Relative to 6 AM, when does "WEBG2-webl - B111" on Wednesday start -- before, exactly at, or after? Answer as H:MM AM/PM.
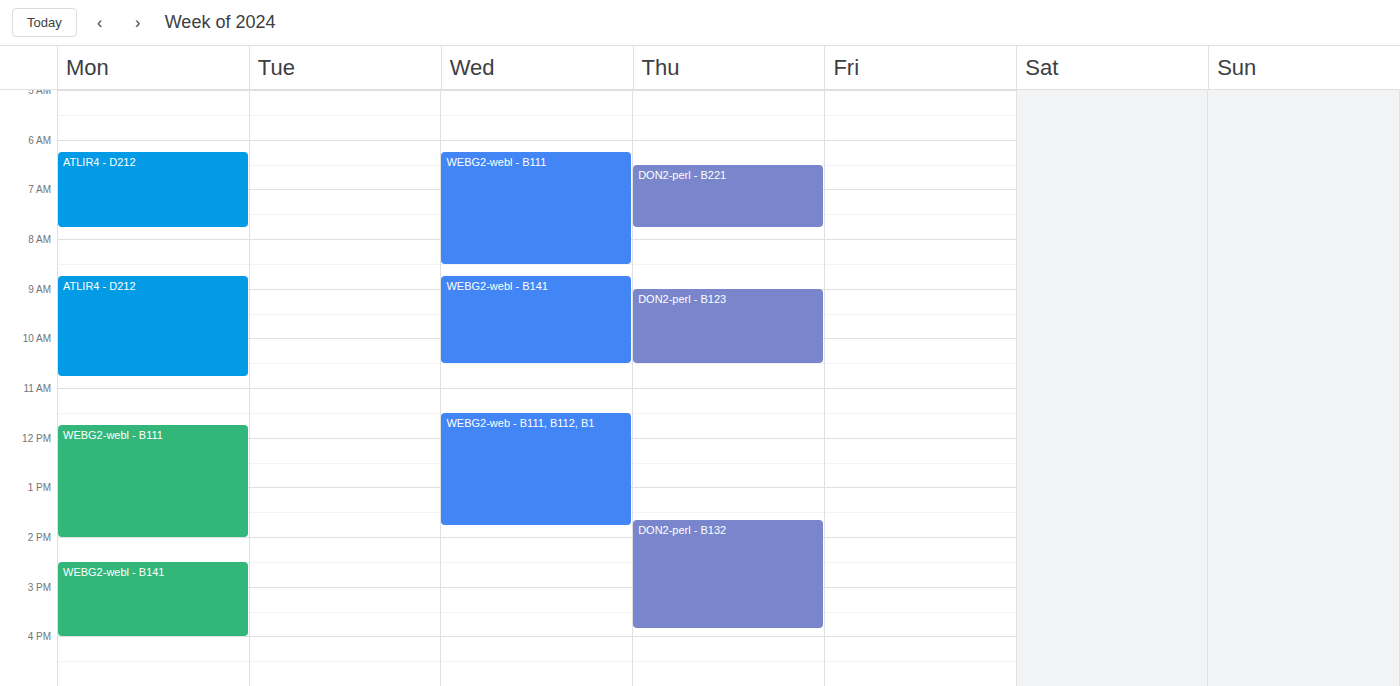
6:15 AM -- after 6 AM, 15 minutes below the 6 AM line.